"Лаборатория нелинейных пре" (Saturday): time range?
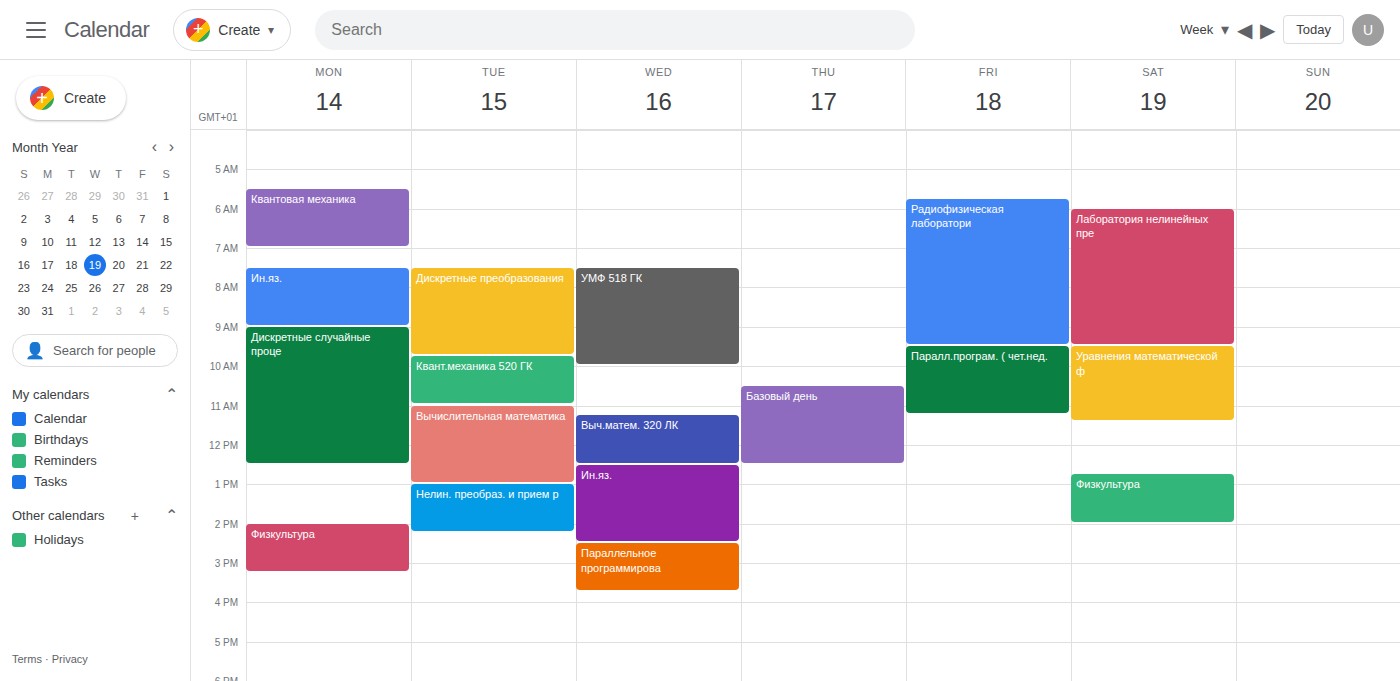
6:00 AM to 9:30 AM